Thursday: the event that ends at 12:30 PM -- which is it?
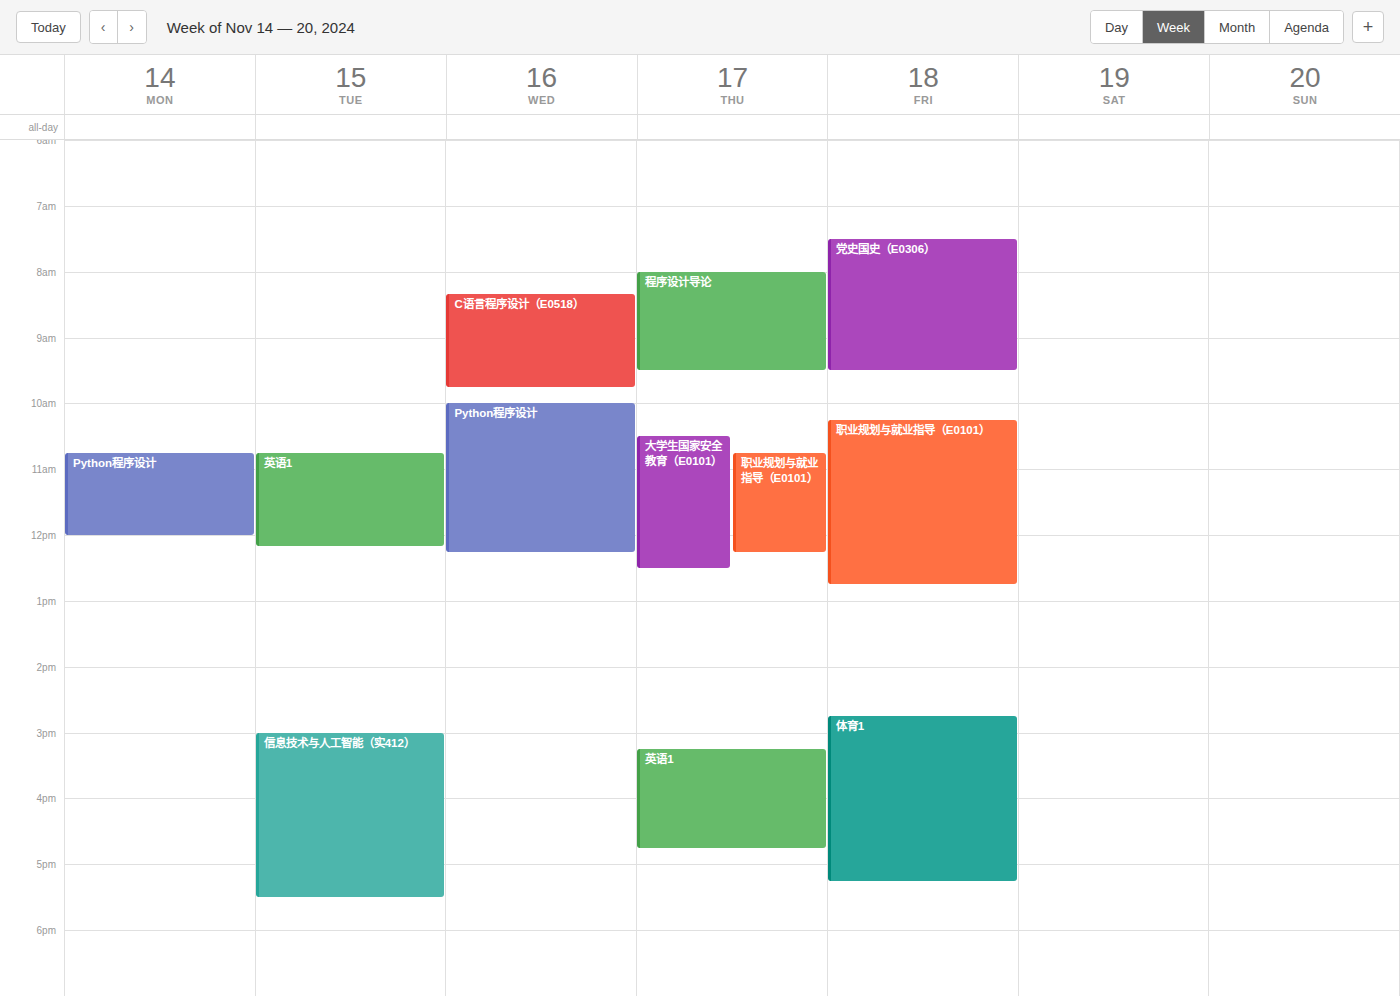
"大学生国家安全教育（E0101）"